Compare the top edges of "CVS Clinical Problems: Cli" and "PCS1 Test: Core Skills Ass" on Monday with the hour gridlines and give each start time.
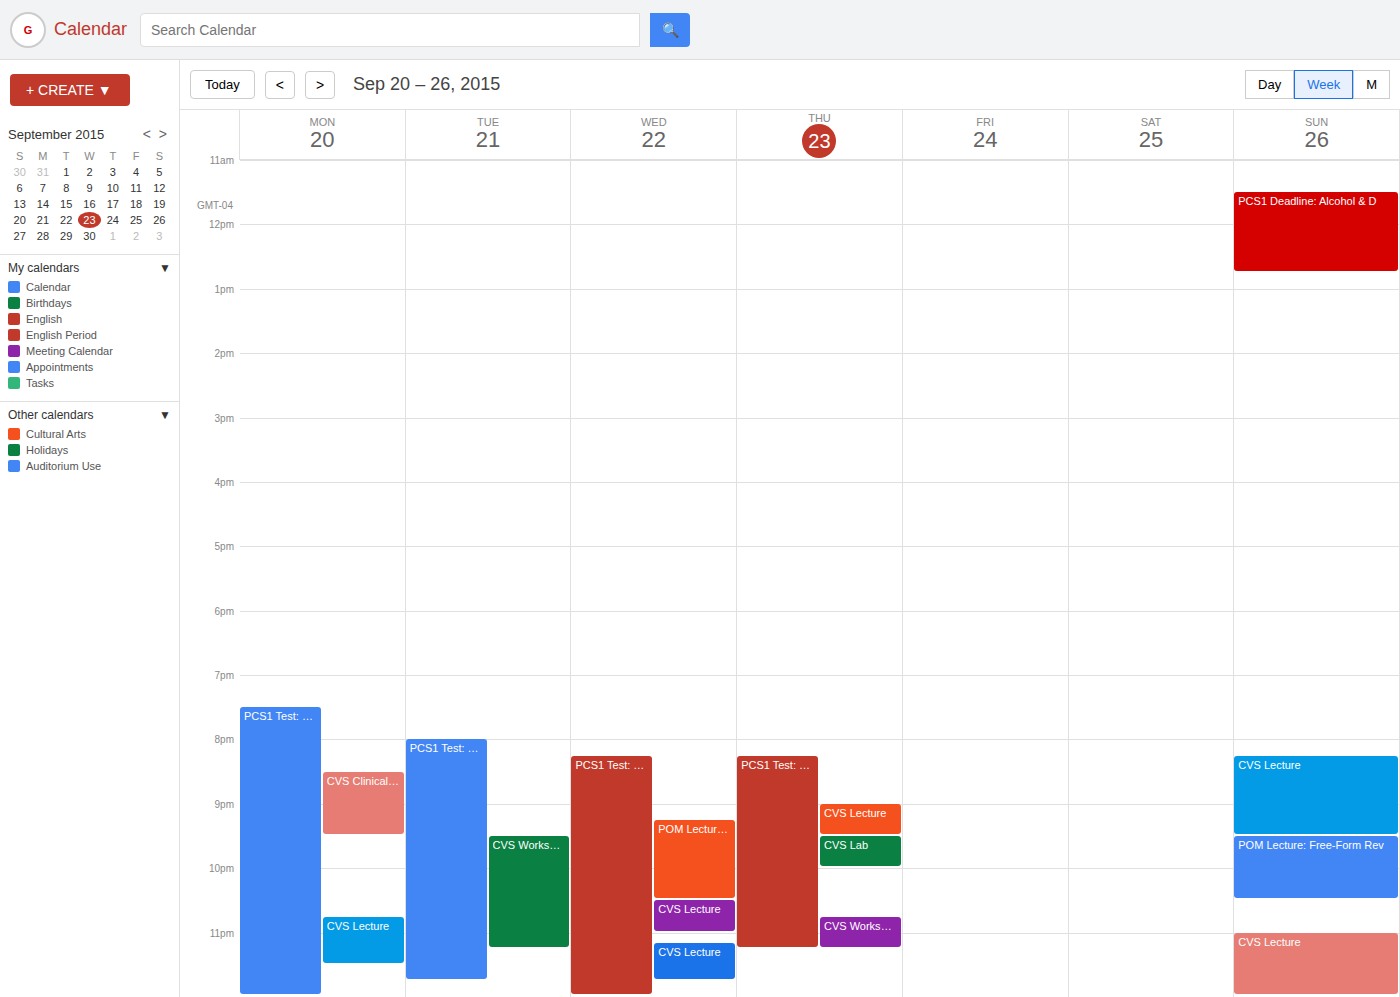
"CVS Clinical Problems: Cli": 20:30, halfway between the 20:00 and 21:00 lines. "PCS1 Test: Core Skills Ass": 19:30, halfway between the 19:00 and 20:00 lines.